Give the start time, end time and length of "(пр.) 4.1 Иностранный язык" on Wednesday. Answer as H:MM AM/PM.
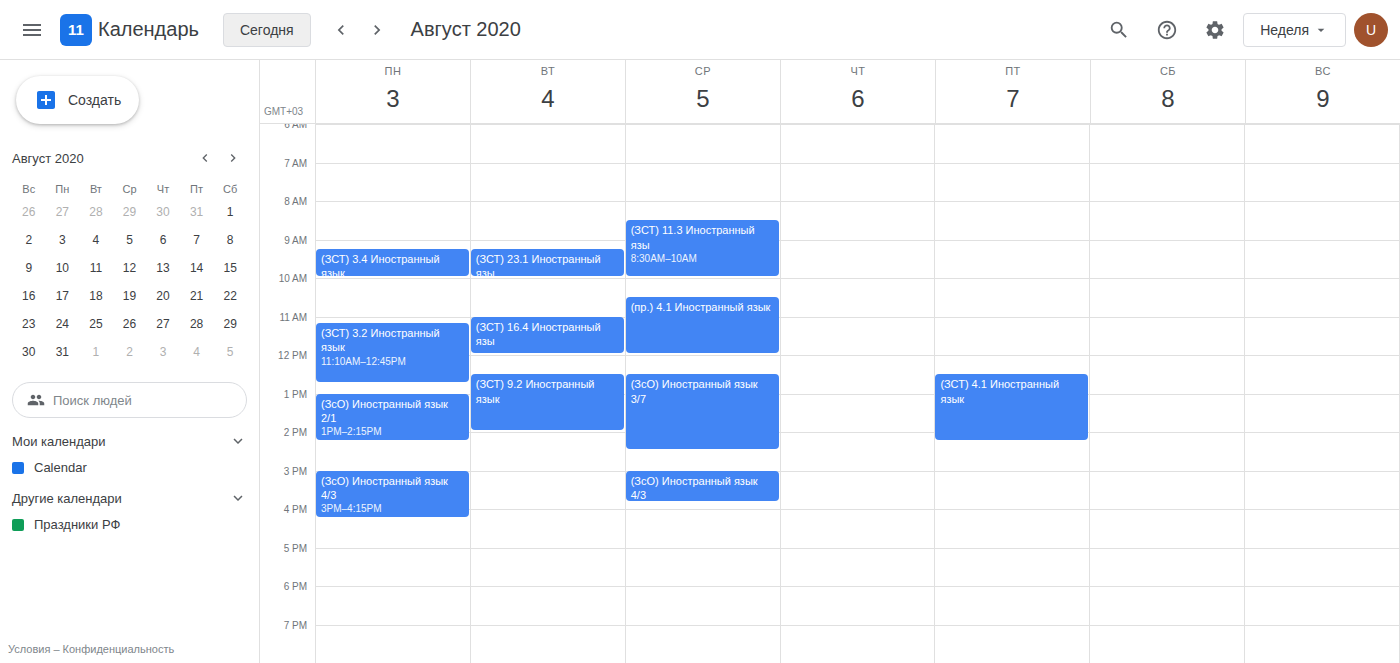
10:30 AM to 12:00 PM, 1 hour 30 minutes